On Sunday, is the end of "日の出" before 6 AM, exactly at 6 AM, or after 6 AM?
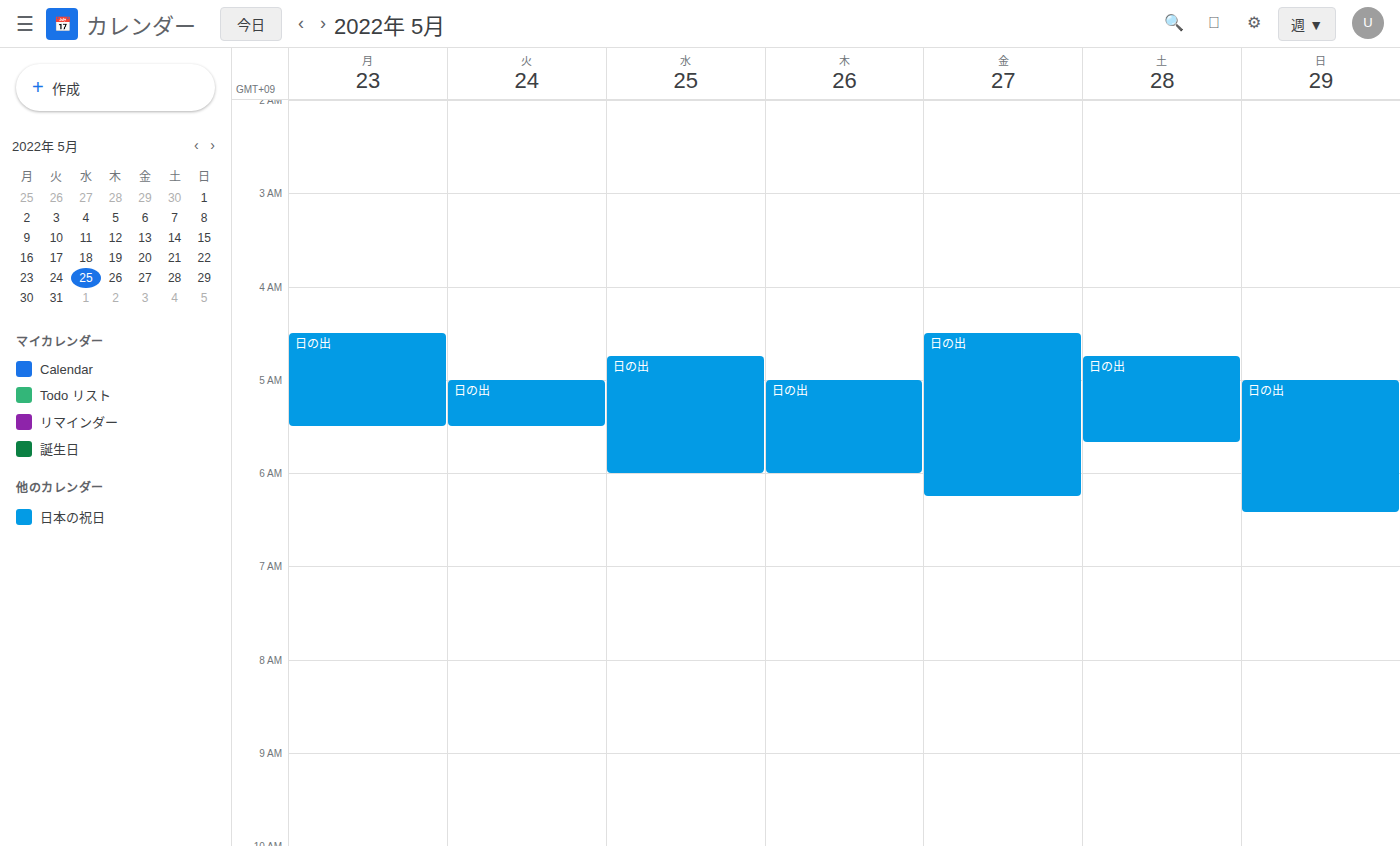
6:25 AM -- after 6 AM, 25 minutes below the 6 AM line.